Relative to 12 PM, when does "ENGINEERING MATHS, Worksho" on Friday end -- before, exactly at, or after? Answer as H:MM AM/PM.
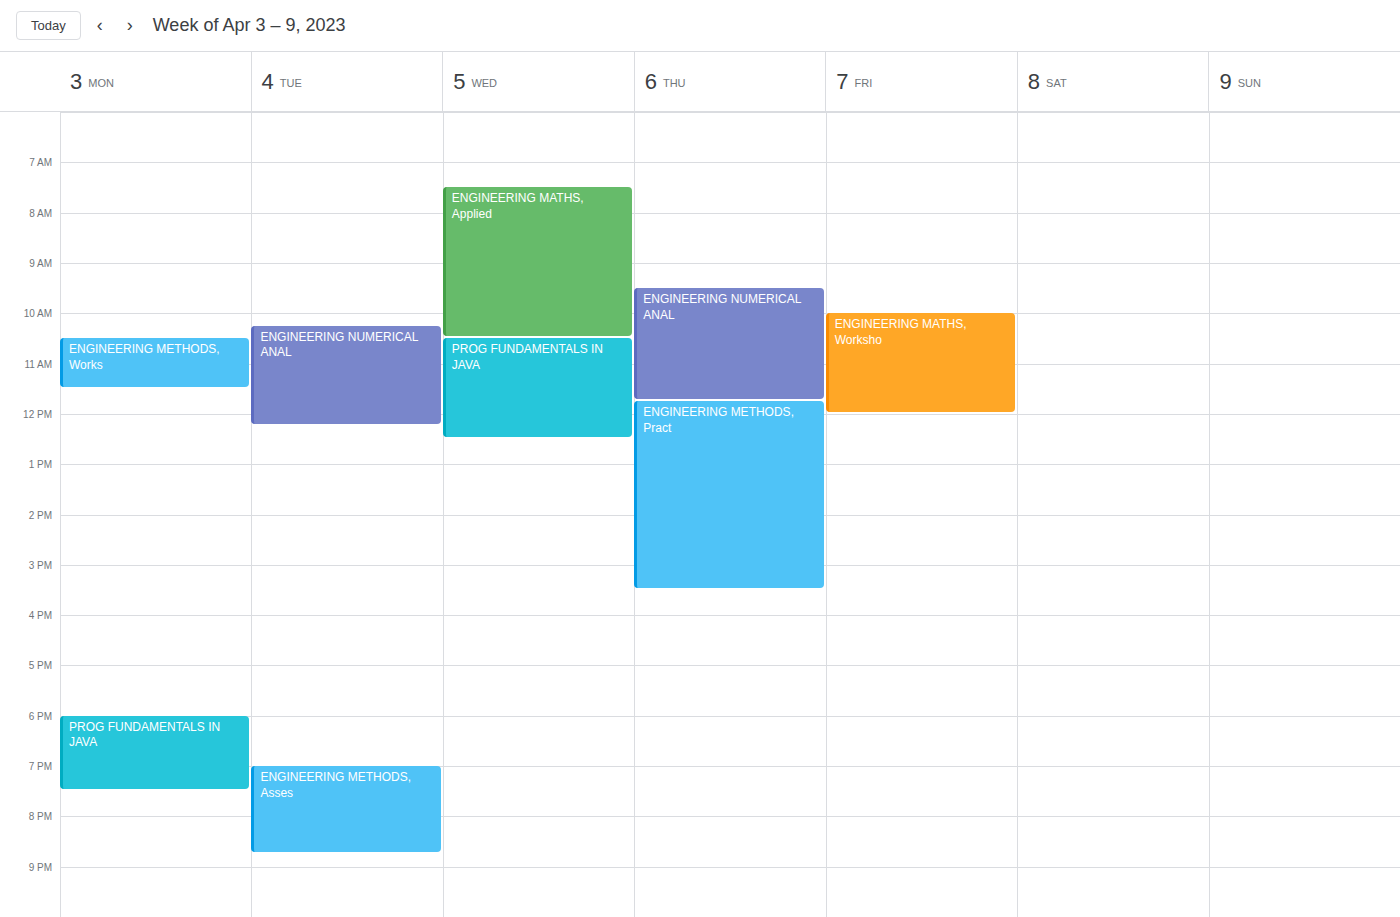
12:00 PM -- exactly at 12 PM, on the 12 PM line.